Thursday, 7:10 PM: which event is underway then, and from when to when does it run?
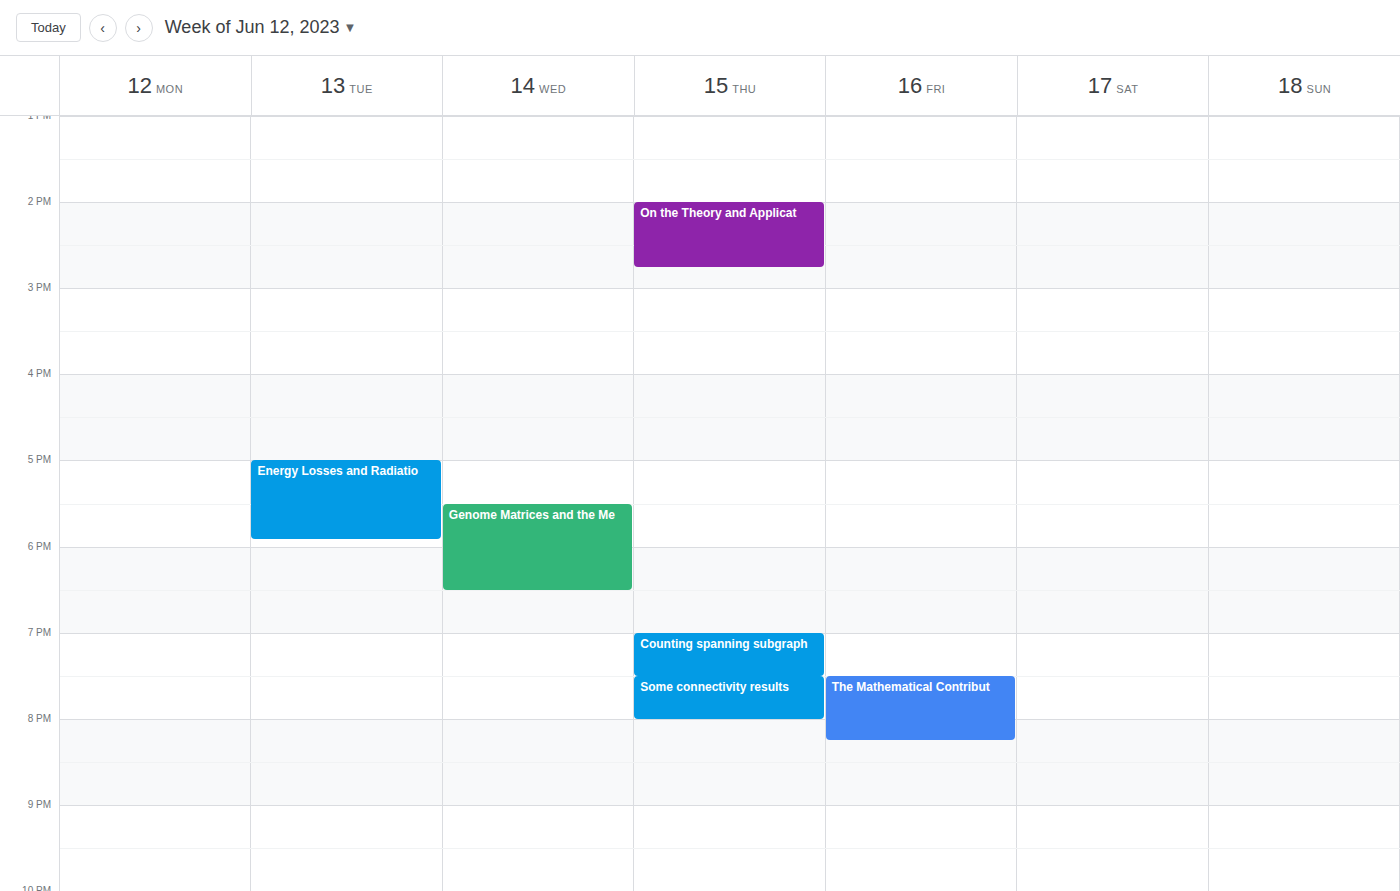
"Counting spanning subgraph", 7:00 PM to 7:30 PM